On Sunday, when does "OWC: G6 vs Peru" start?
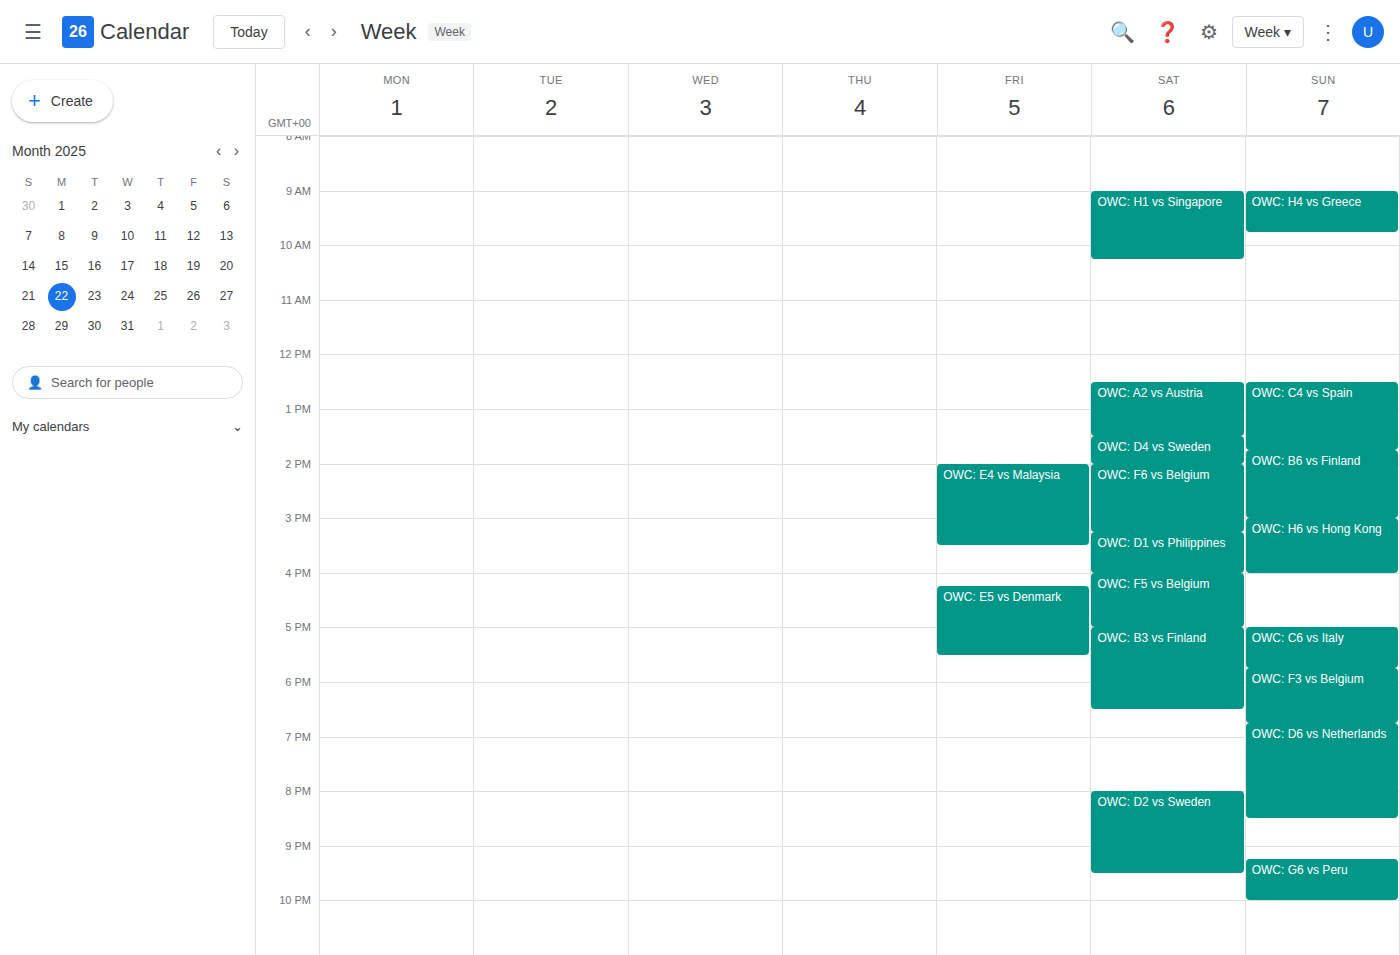
9:15 PM